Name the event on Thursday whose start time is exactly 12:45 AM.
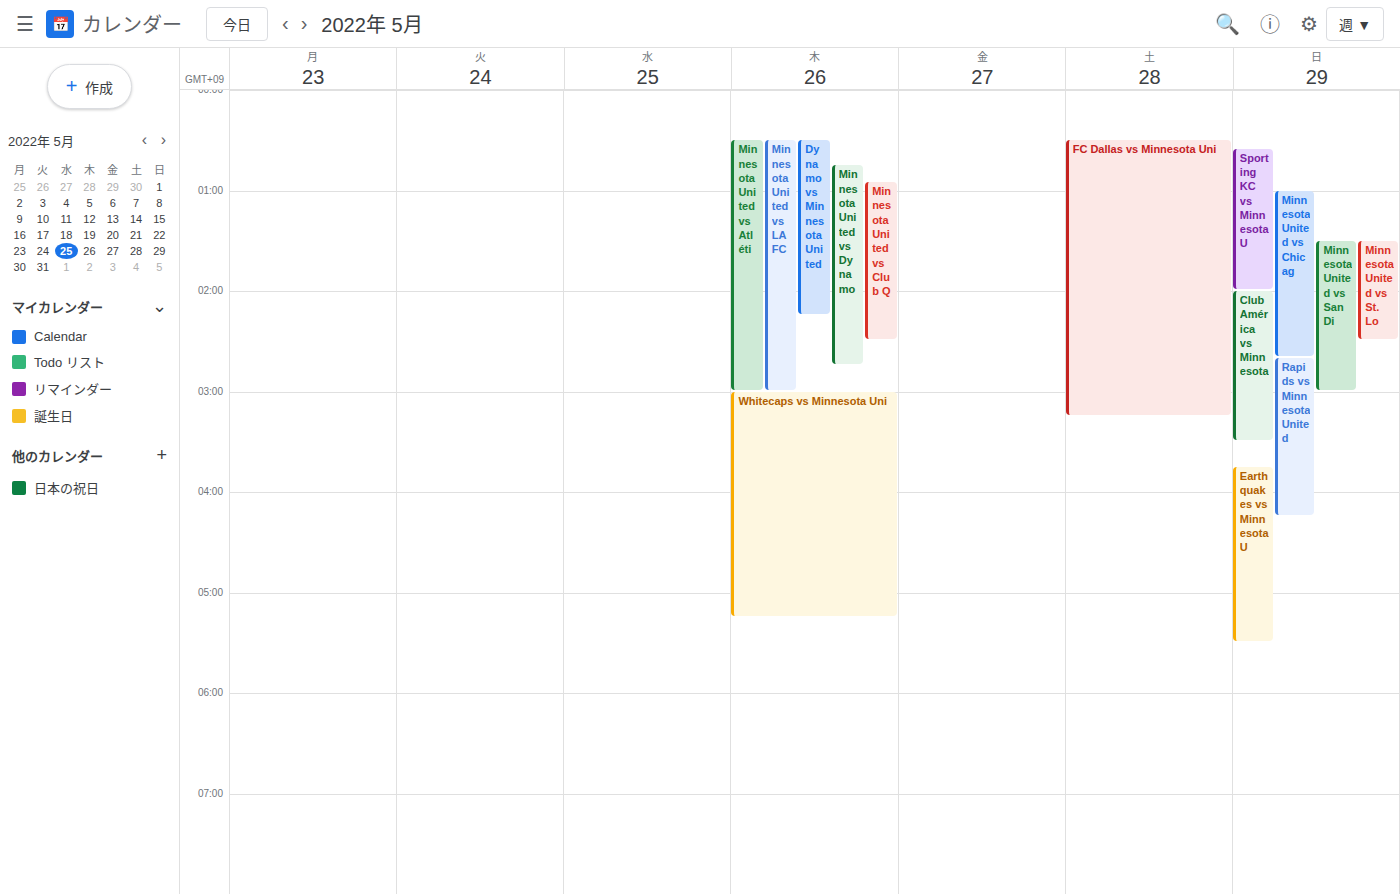
"Minnesota United vs Dynamo"